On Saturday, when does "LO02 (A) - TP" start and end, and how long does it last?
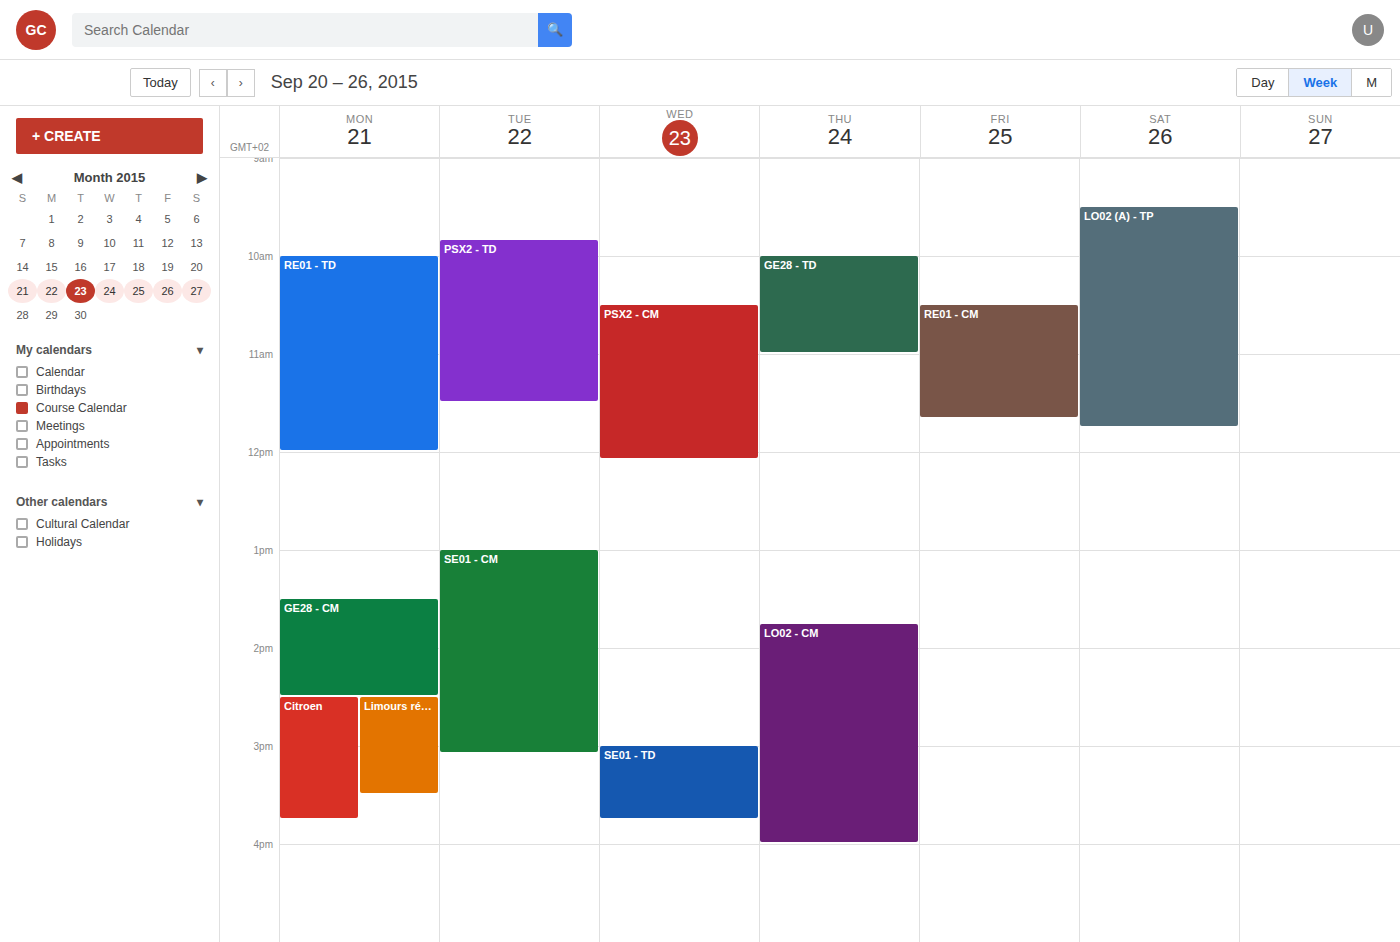
9:30 AM to 11:45 AM, 2 hours 15 minutes